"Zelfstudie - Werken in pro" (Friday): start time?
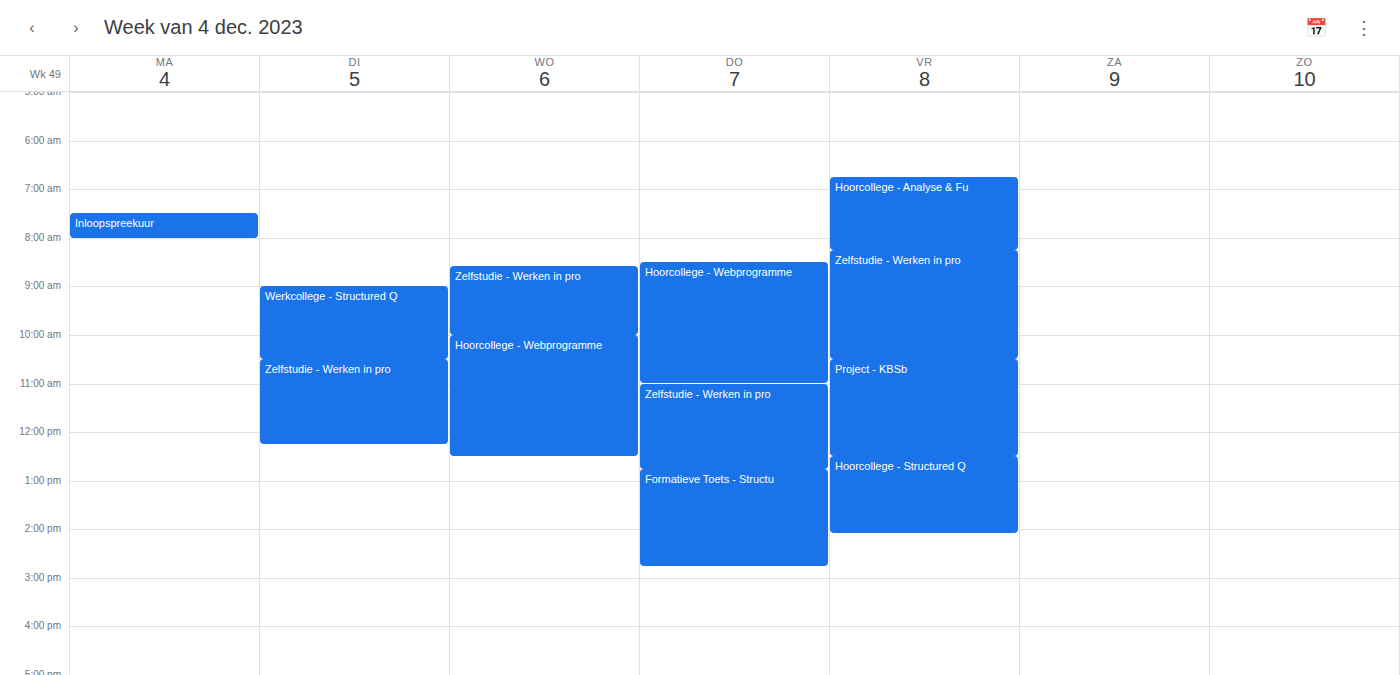
8:15 AM